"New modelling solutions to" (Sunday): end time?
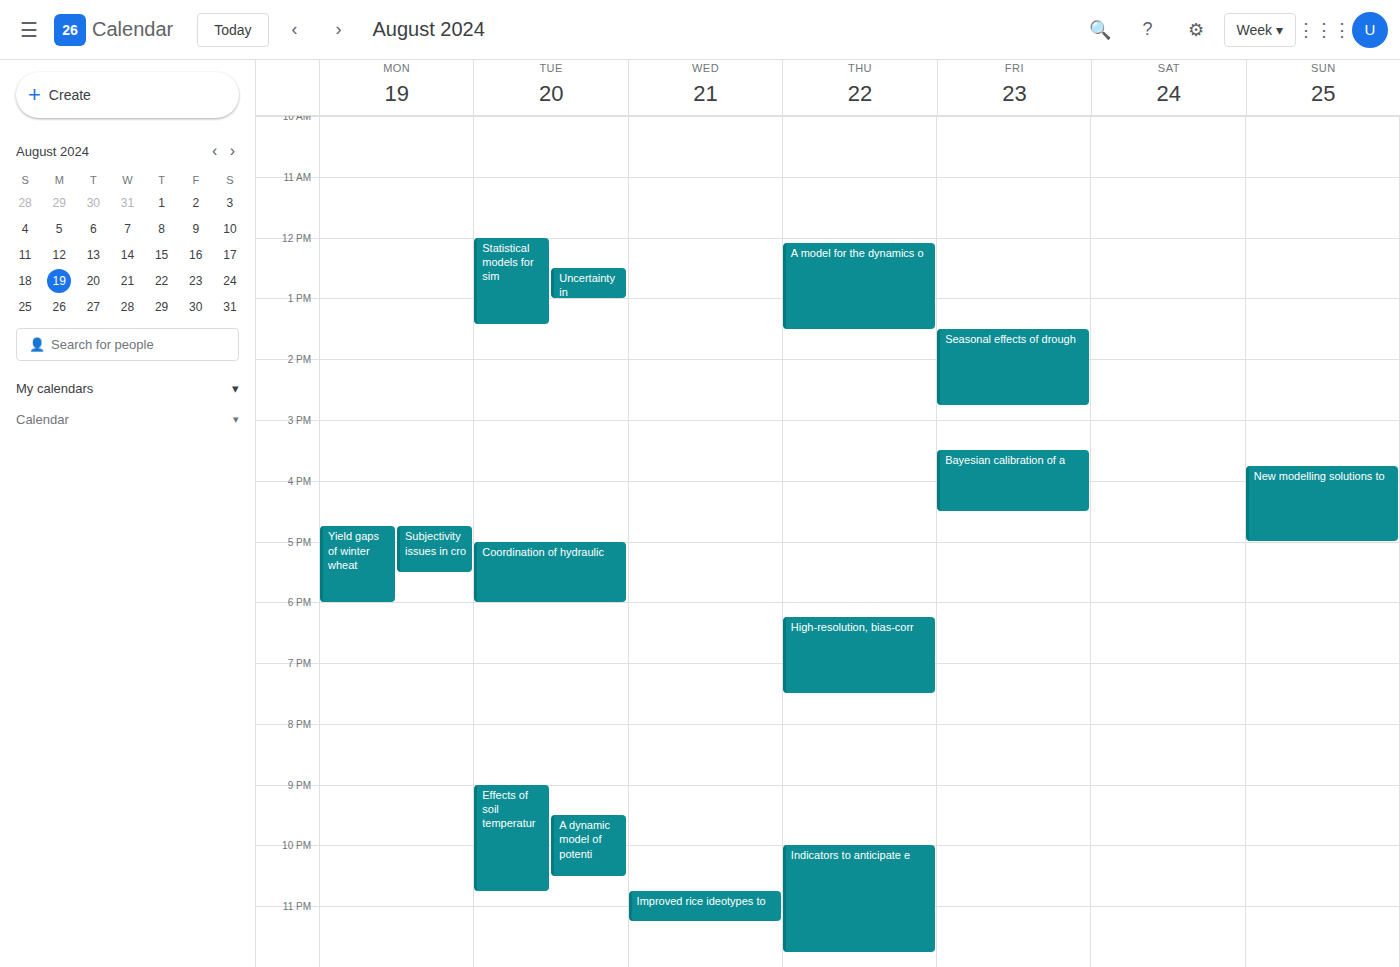
5:00 PM